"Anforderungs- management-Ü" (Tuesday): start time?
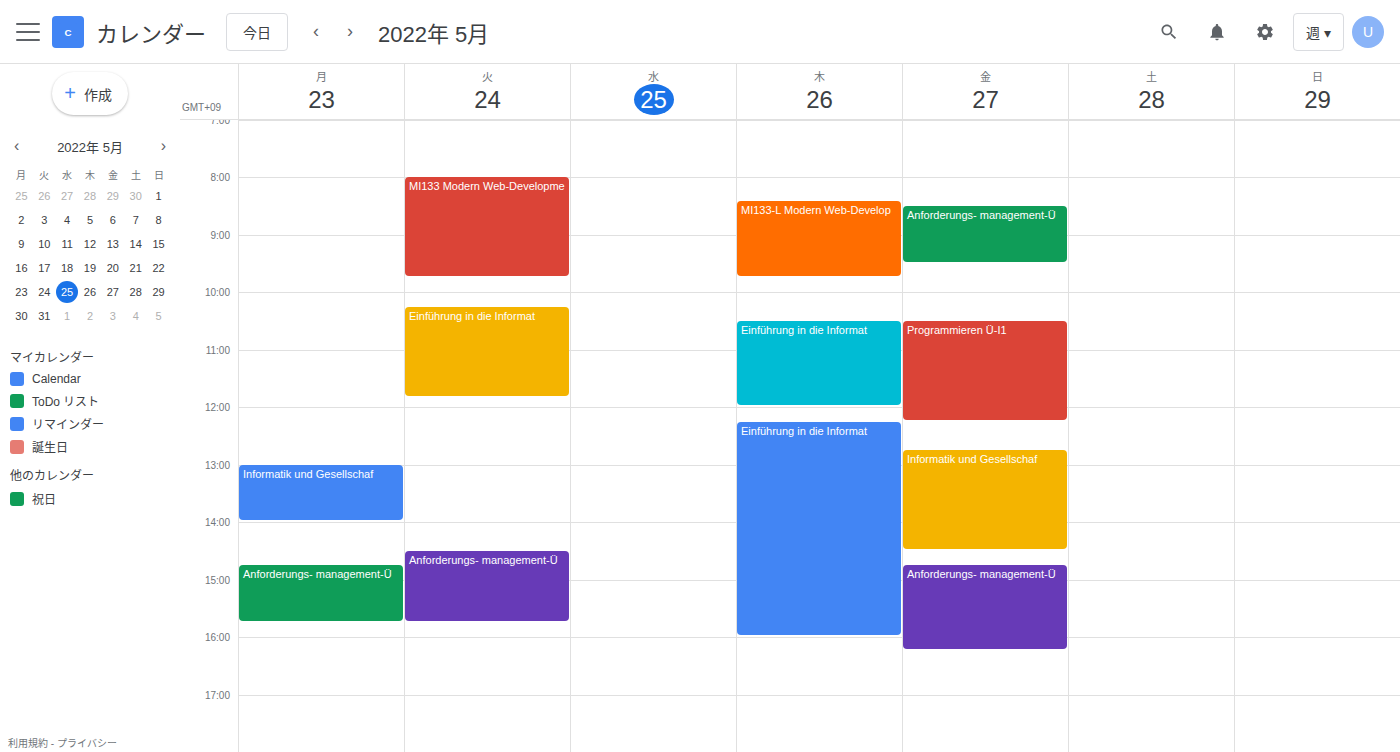
2:30 PM